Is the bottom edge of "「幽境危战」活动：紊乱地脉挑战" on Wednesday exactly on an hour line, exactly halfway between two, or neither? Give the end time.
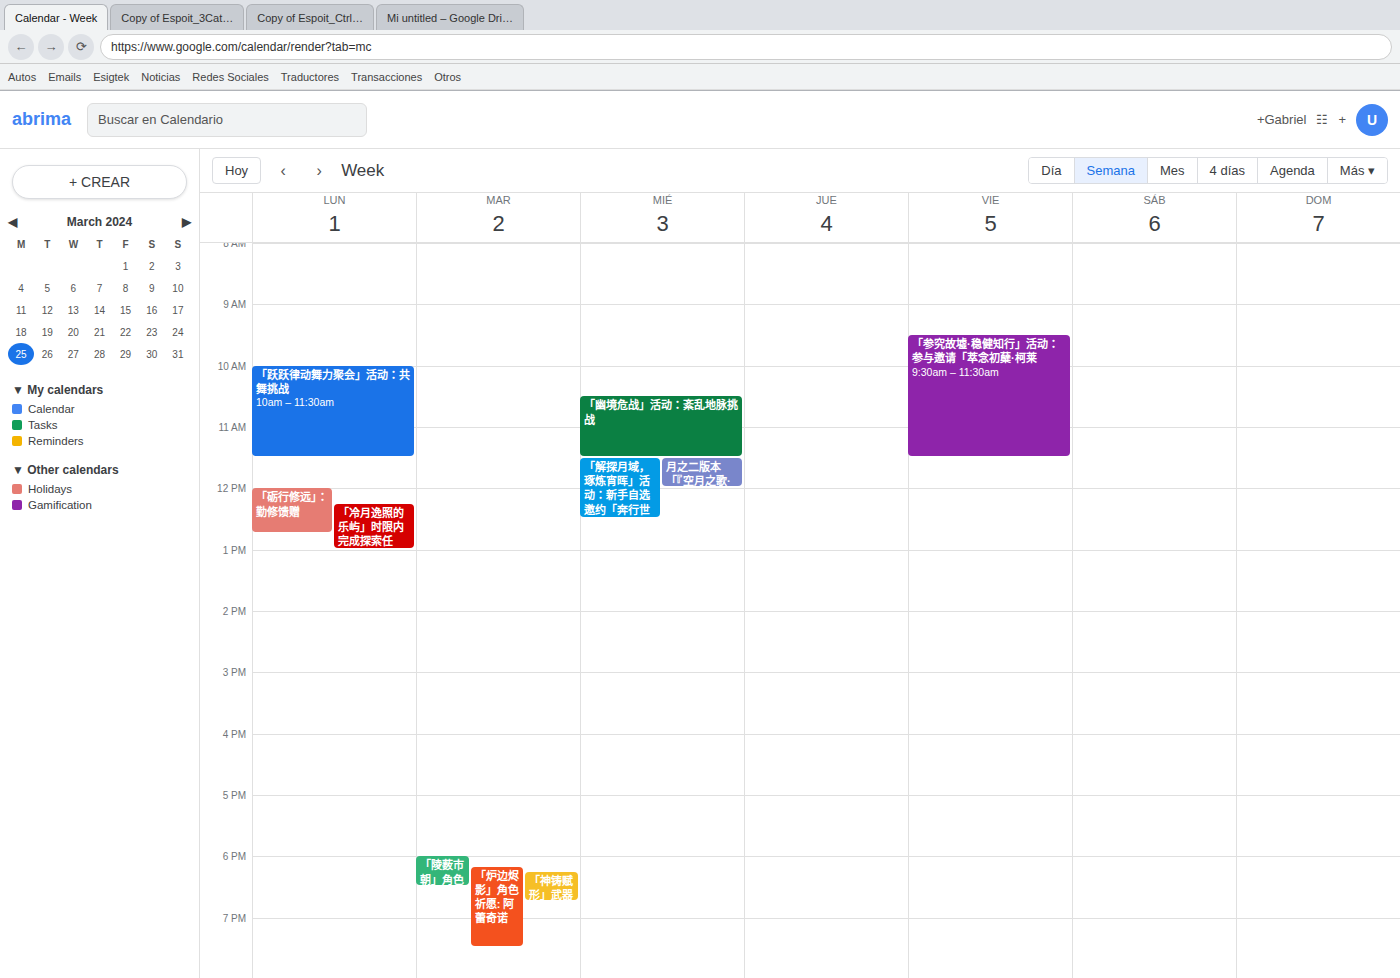
11:30 AM -- halfway between the 11 AM and 12 PM lines.